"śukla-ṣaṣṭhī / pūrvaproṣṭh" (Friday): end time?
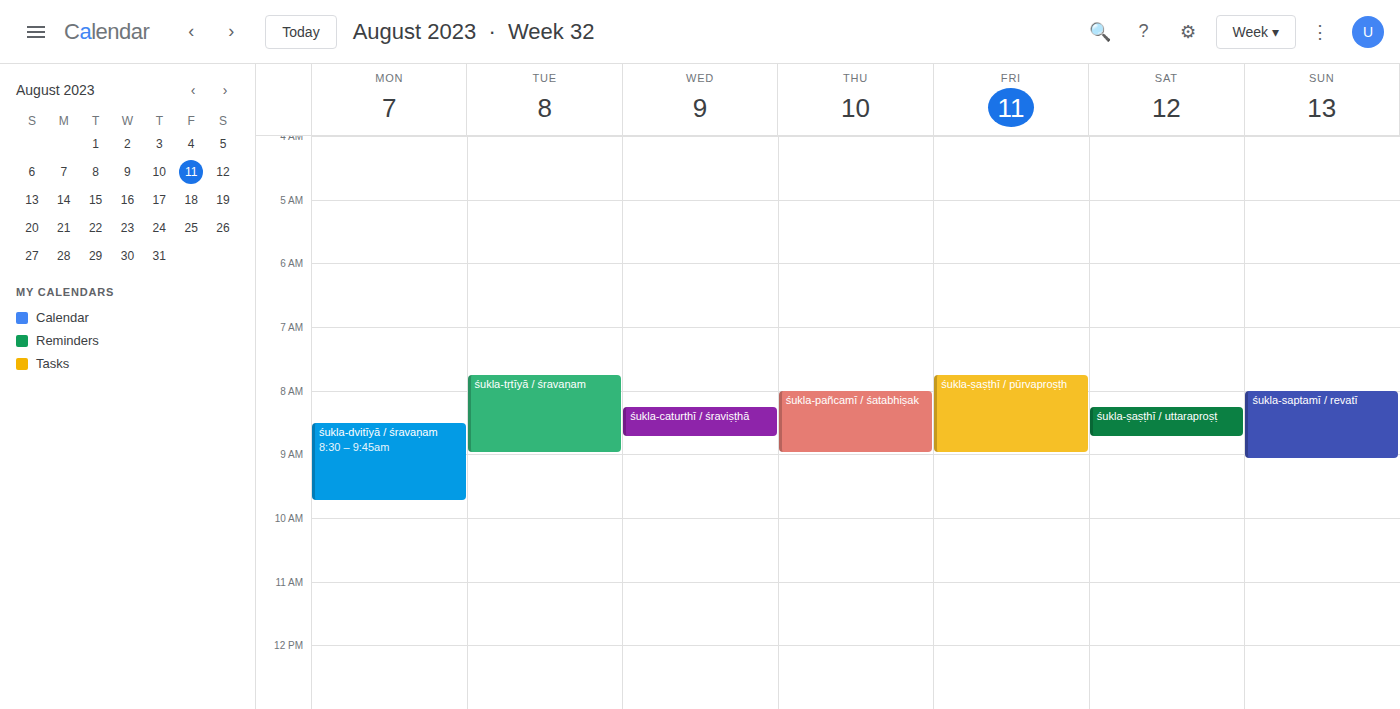
9:00 AM